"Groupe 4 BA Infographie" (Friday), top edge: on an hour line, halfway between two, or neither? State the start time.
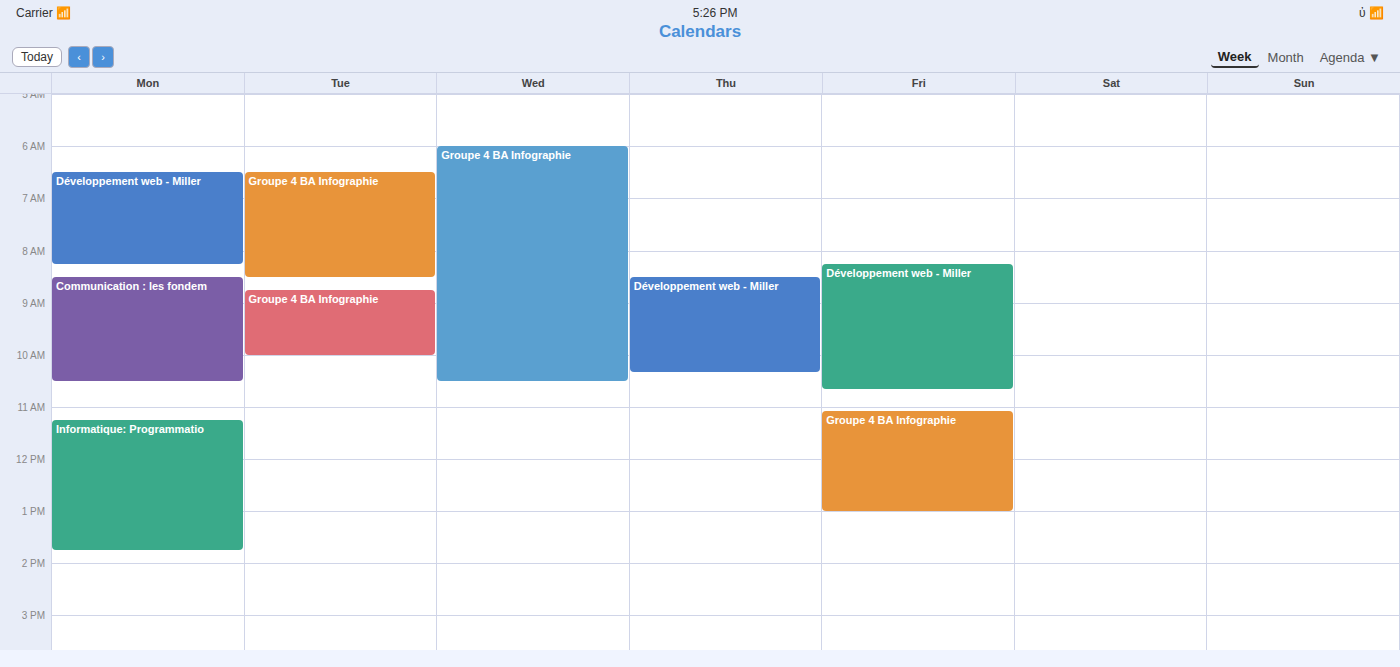
11:05 AM -- neither: 5 minutes below the 11 AM line and 55 minutes above the 12 PM line.